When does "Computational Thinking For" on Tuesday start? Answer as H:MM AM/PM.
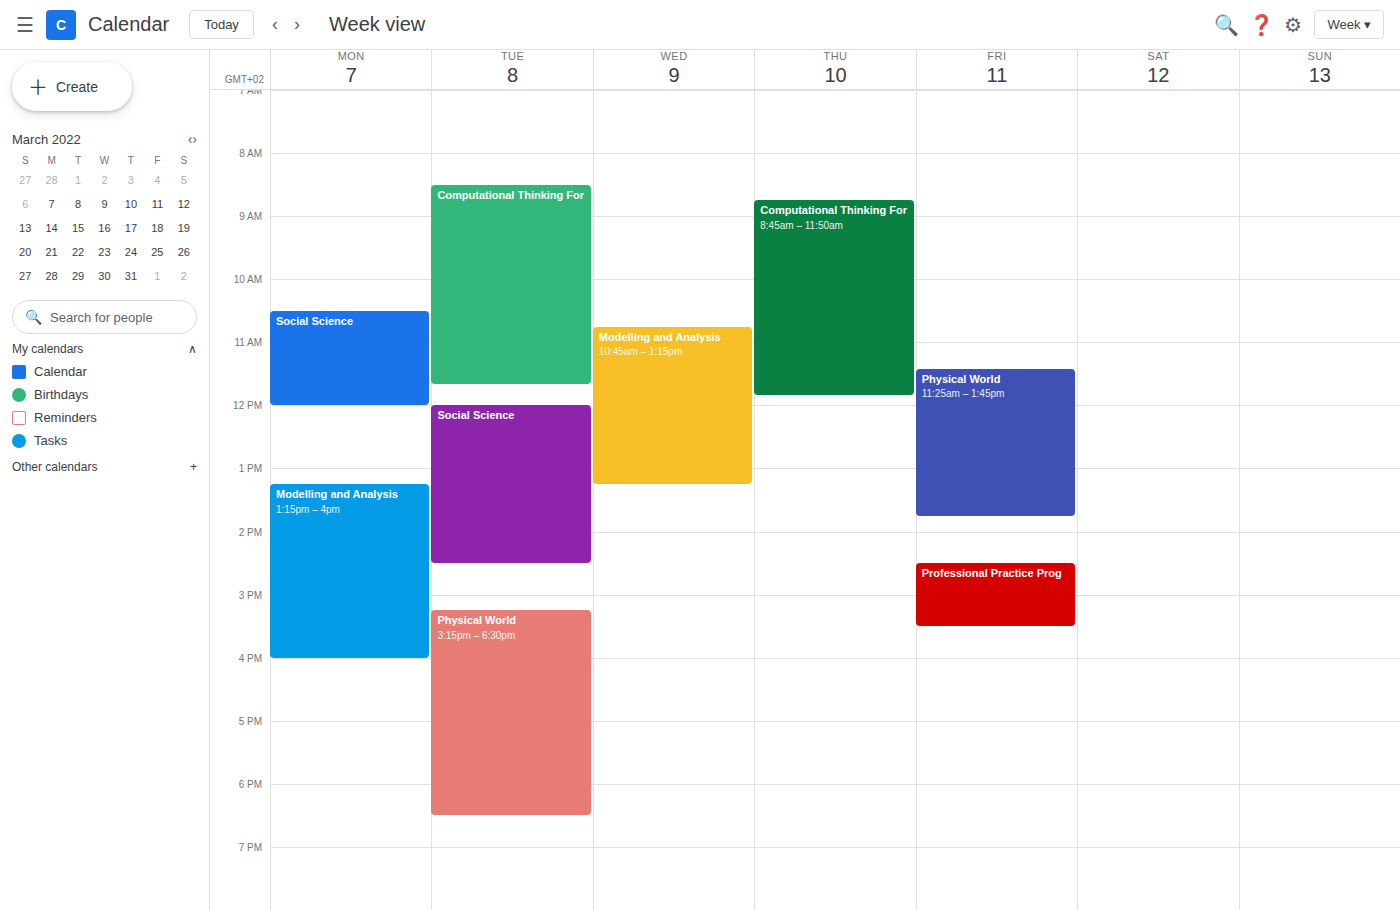
8:30 AM